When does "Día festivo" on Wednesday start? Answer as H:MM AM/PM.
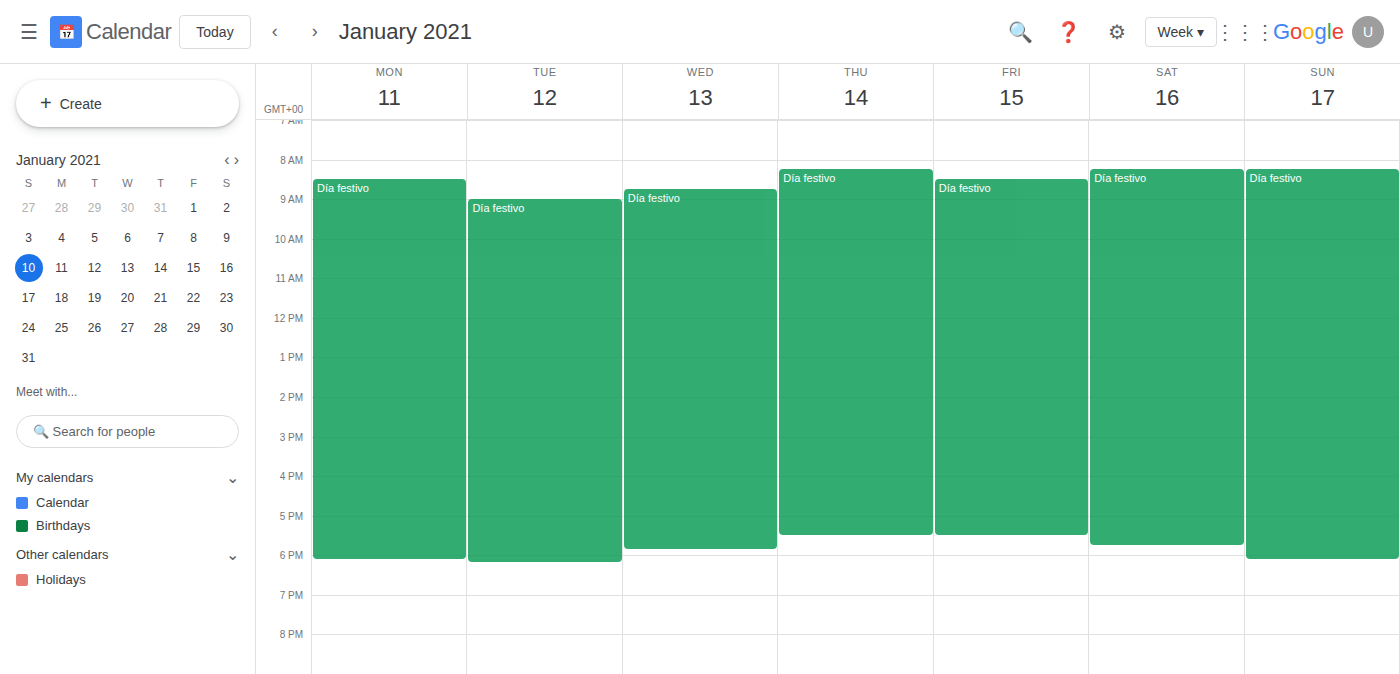
8:45 AM